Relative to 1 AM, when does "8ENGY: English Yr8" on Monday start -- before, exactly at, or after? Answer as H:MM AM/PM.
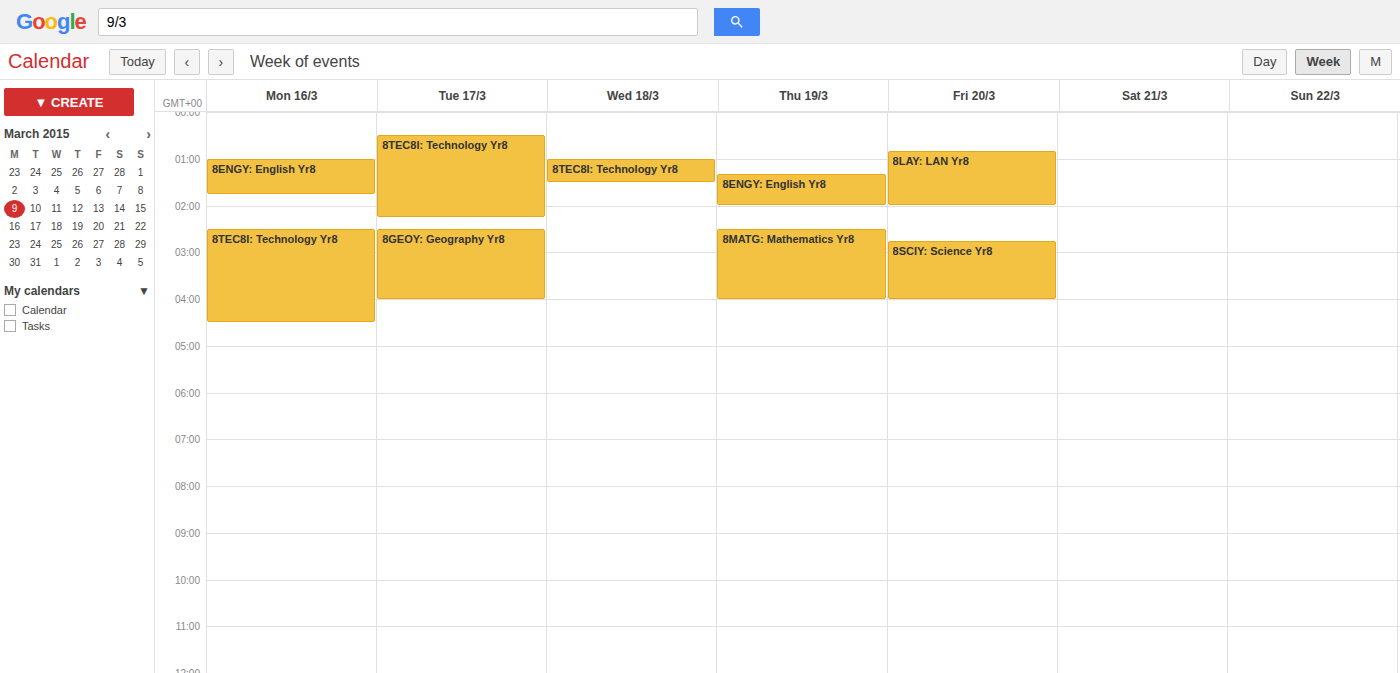
1:00 AM -- exactly at 1 AM, on the 1 AM line.